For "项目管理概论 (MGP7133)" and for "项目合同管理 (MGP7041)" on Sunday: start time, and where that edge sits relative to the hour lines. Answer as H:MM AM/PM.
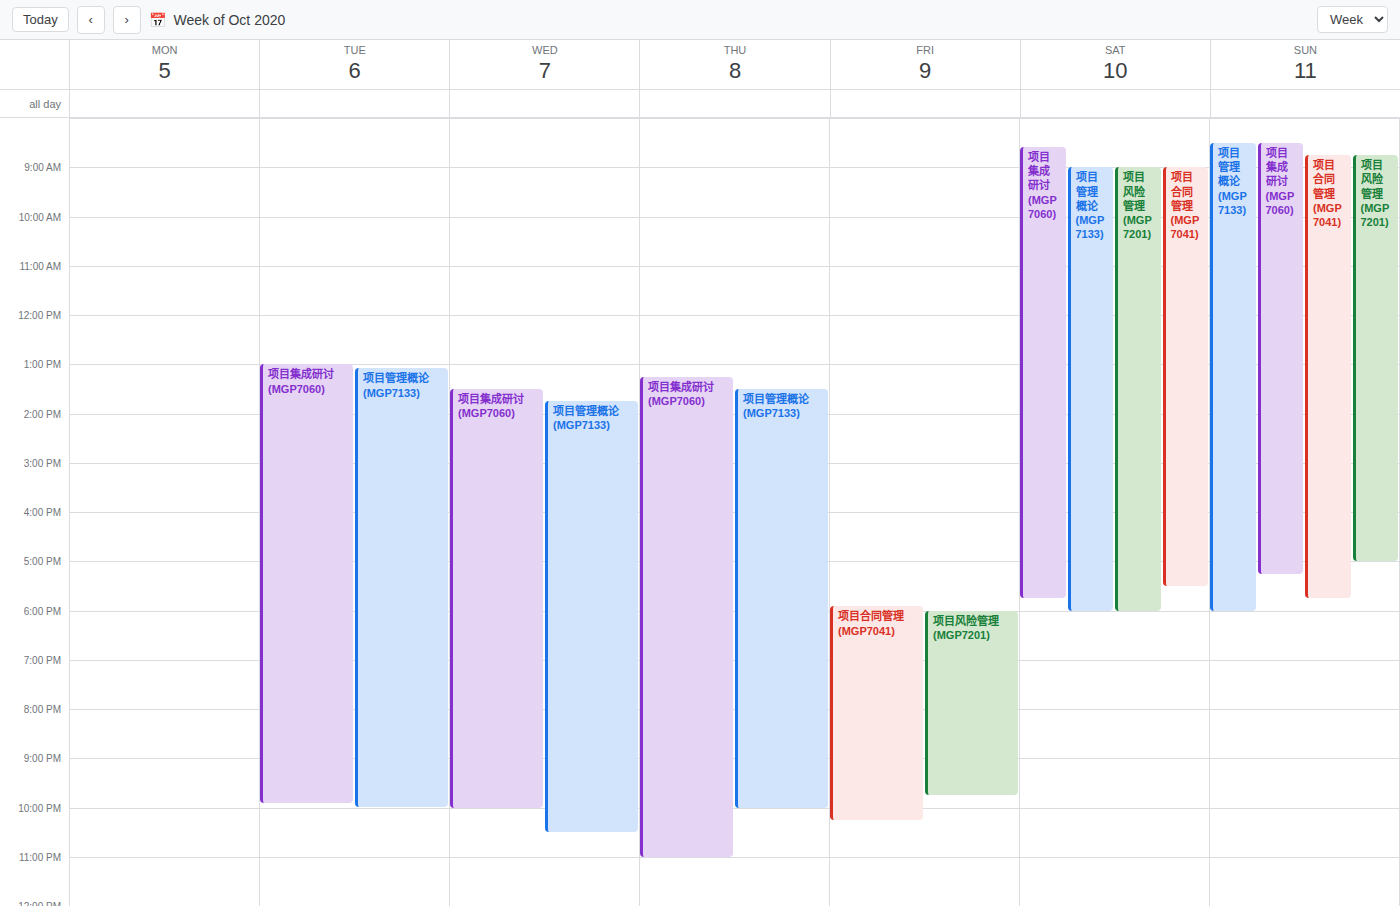
"项目管理概论 (MGP7133)": 8:30 AM, halfway between the 8 AM and 9 AM lines. "项目合同管理 (MGP7041)": 8:45 AM, neither: three quarters of the way from the 8 AM line to the 9 AM line.